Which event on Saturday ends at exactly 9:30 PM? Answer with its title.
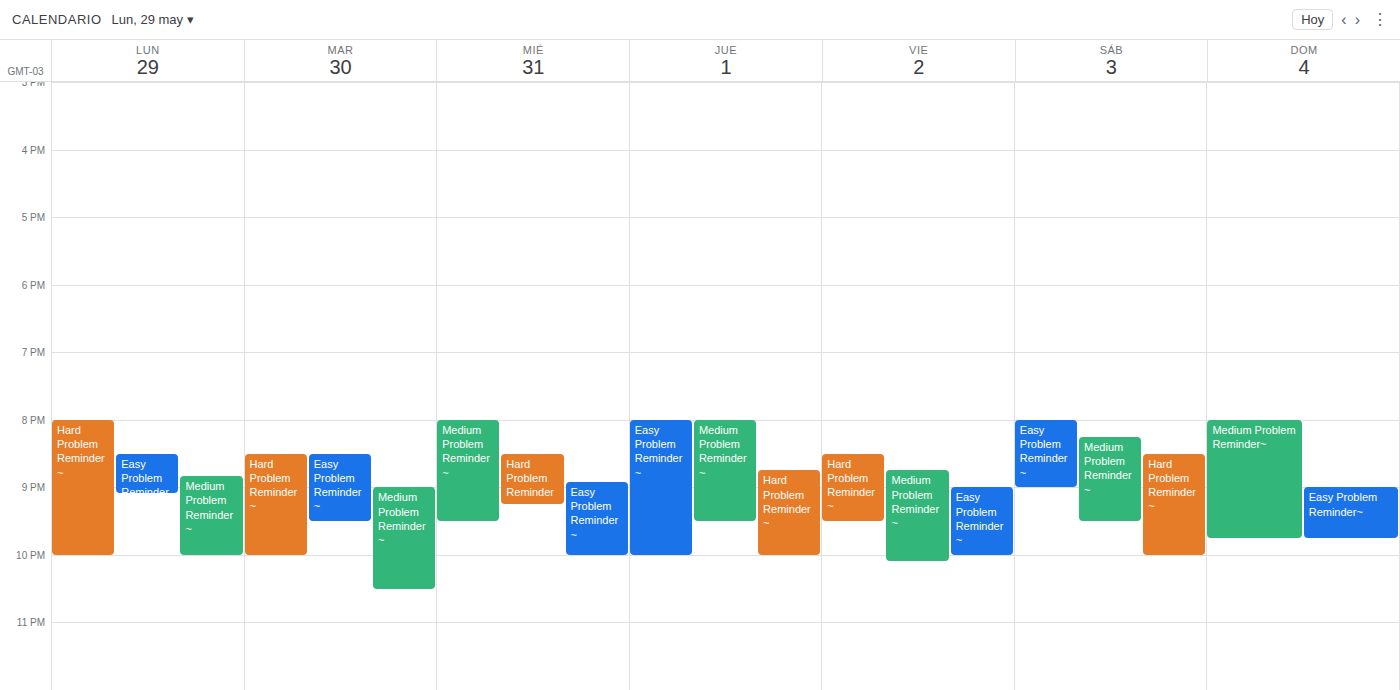
"Medium Problem Reminder~"